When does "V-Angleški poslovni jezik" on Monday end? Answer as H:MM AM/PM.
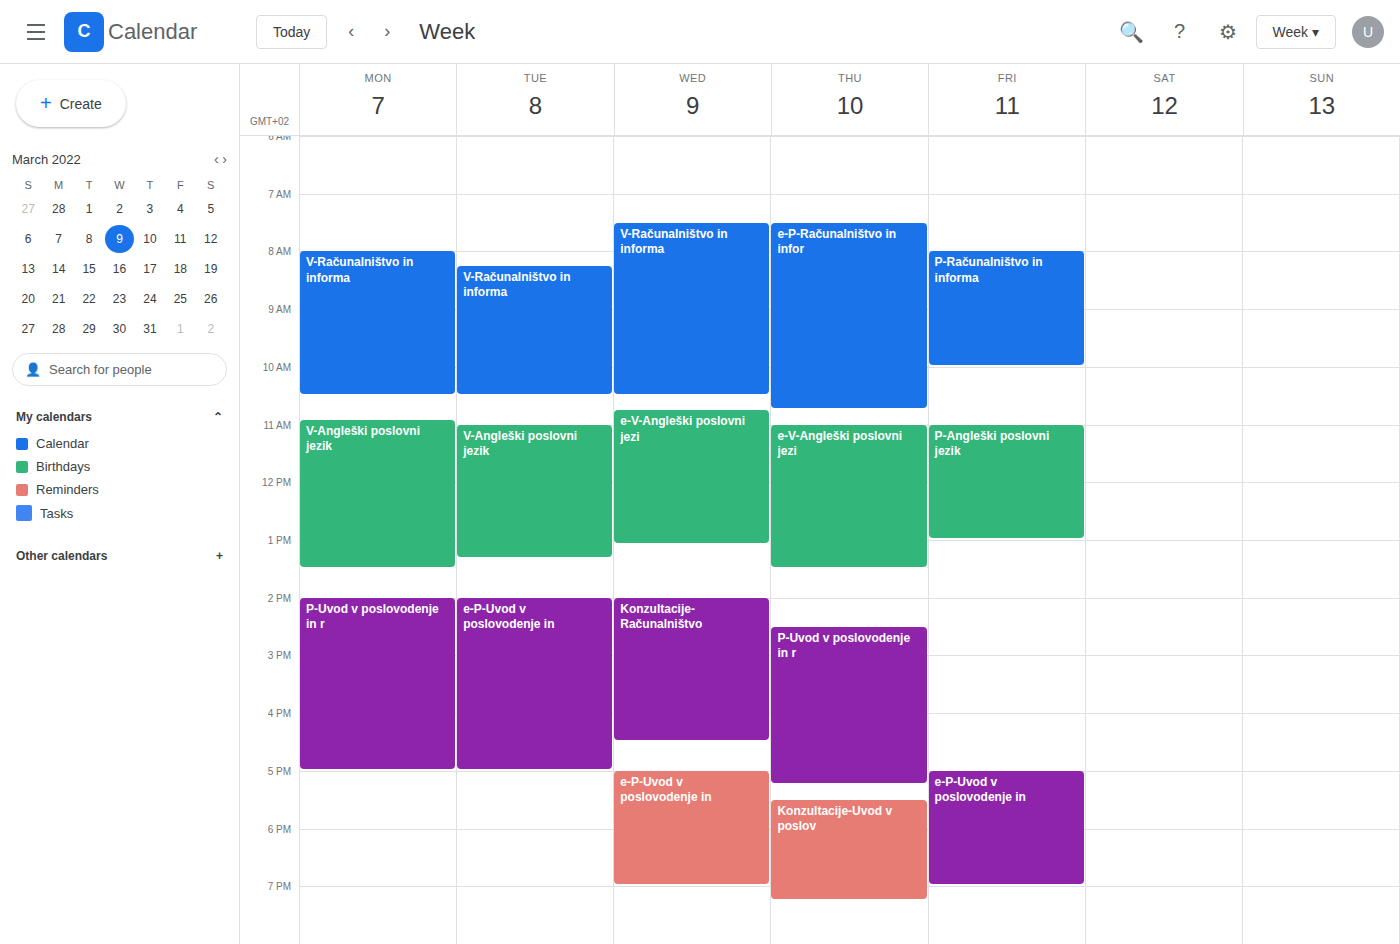
1:30 PM